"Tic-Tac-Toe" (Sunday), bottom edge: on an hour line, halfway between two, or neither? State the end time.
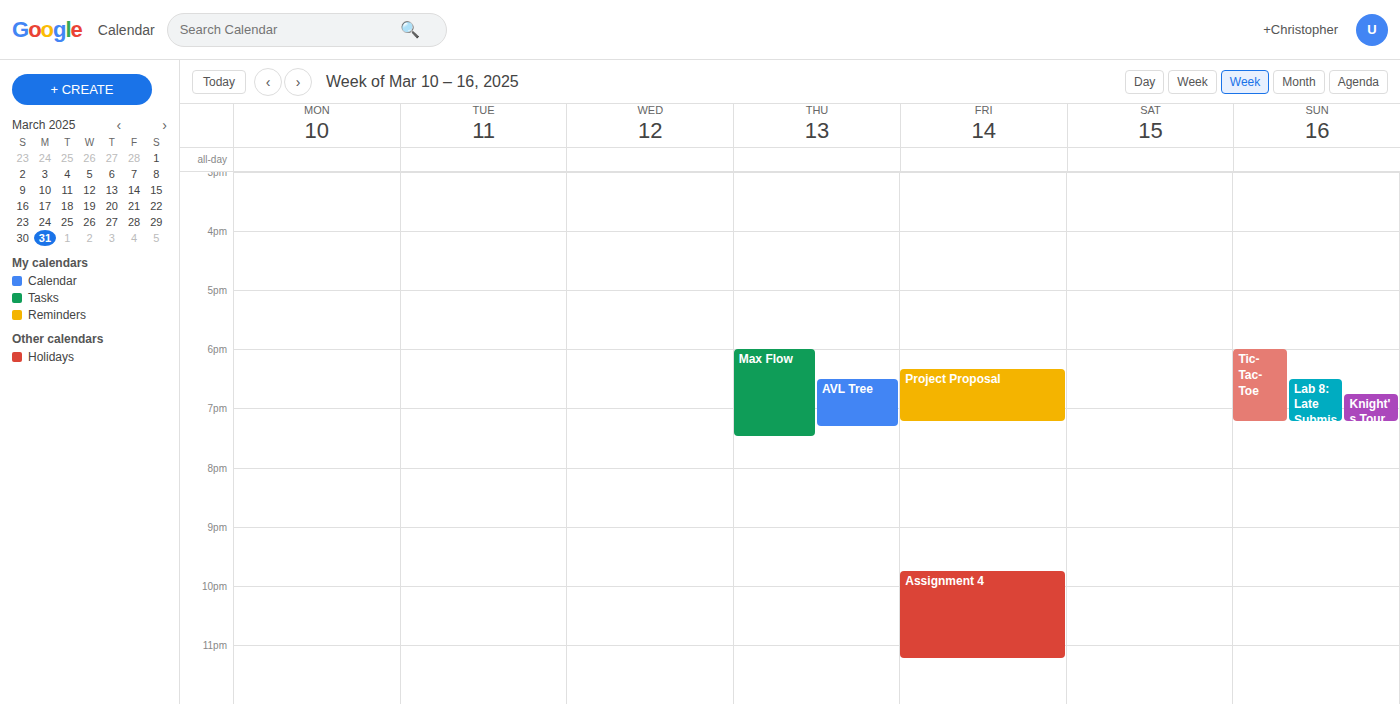
7:15 PM -- neither: a quarter of the way from the 7 PM line to the 8 PM line.